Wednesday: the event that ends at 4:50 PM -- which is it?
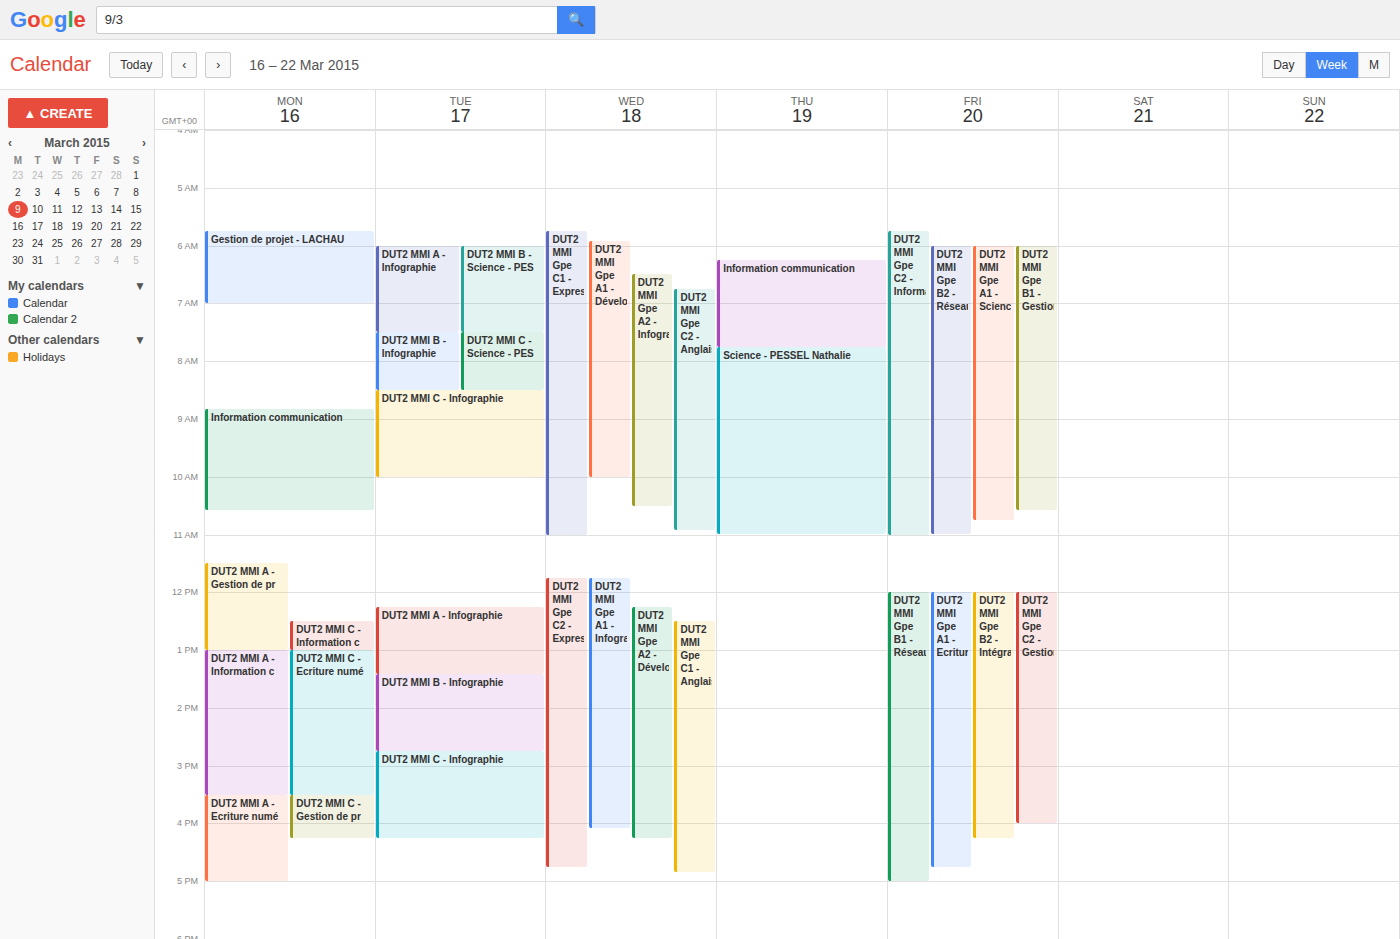
"DUT2 MMI Gpe C1 - Anglais"